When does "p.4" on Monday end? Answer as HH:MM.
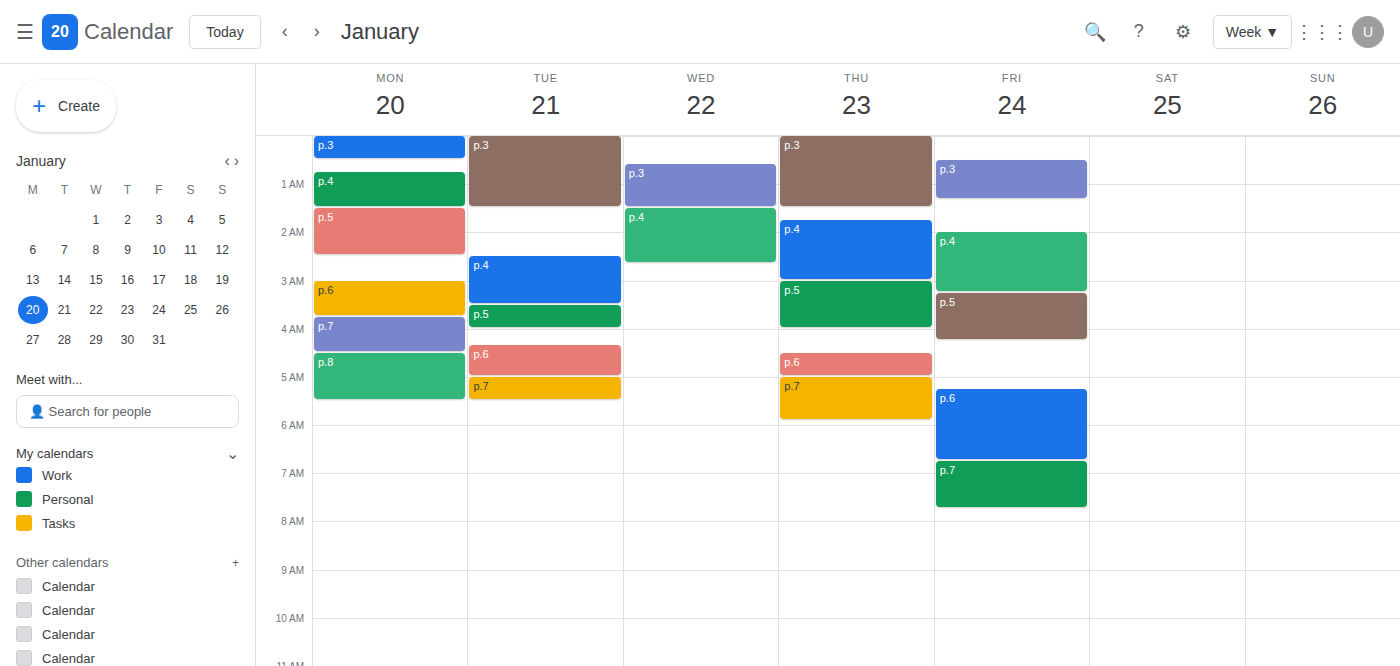
01:30